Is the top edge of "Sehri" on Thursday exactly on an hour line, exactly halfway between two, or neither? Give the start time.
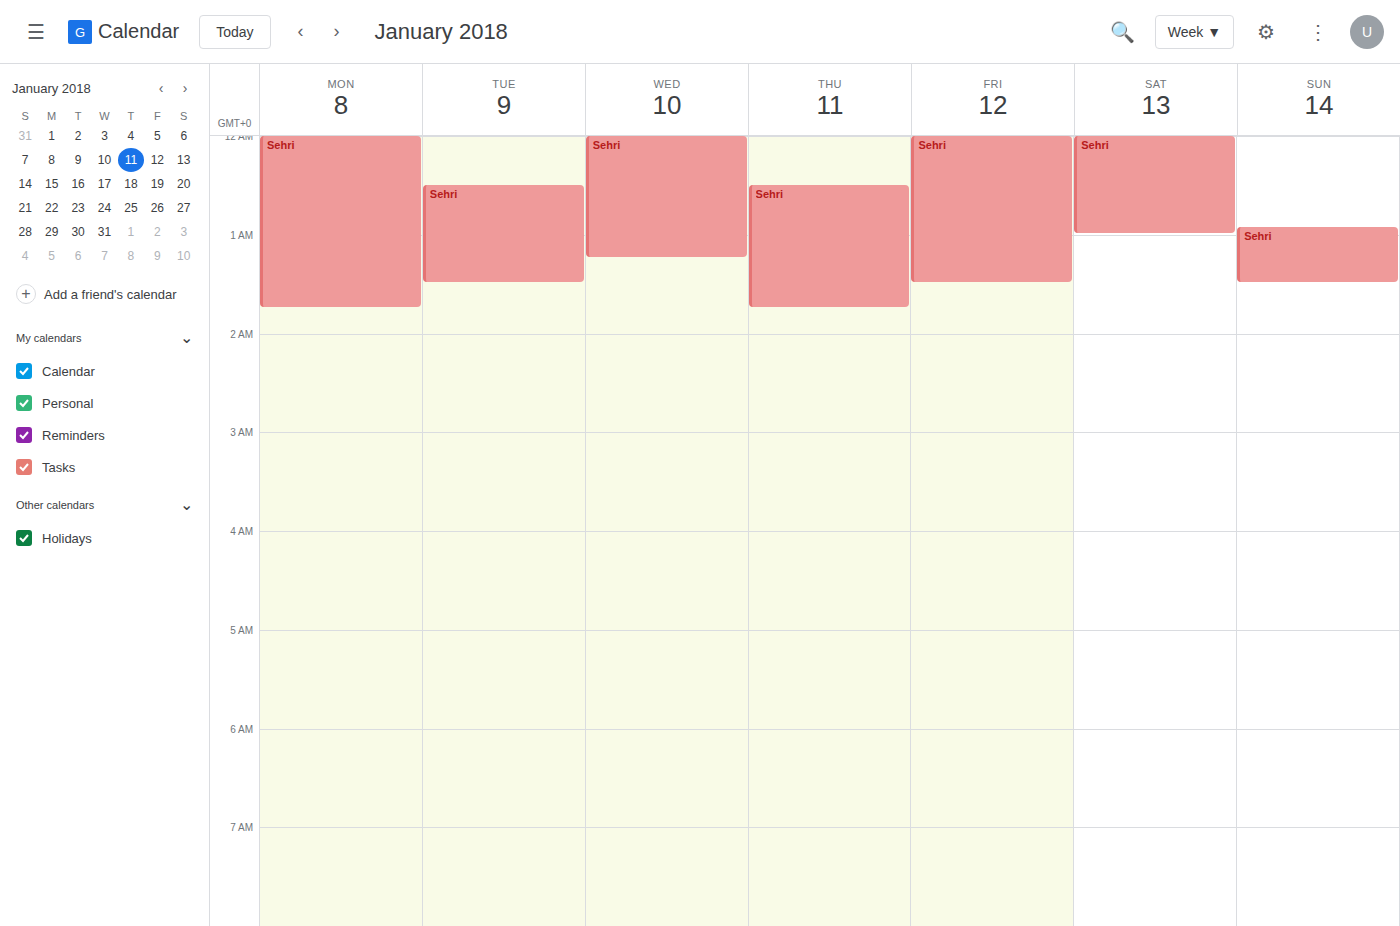
12:30 AM -- halfway between the 12 AM and 1 AM lines.